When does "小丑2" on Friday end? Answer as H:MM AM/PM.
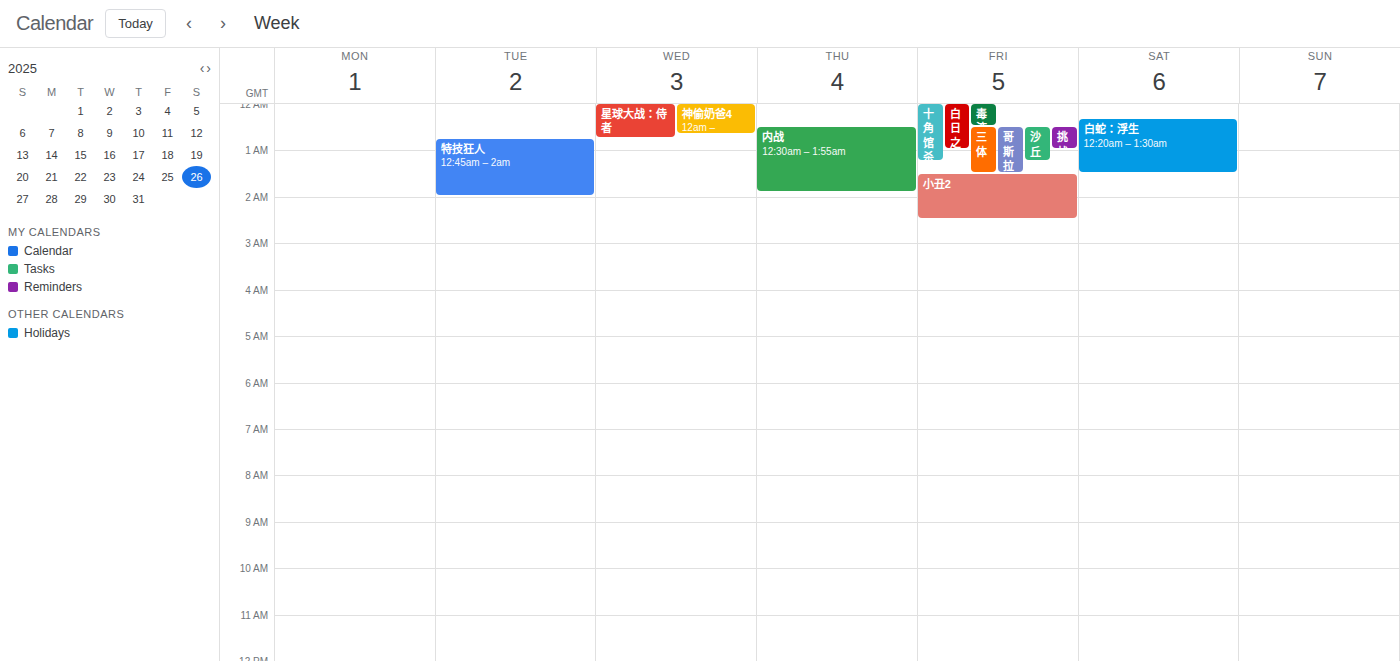
2:30 AM